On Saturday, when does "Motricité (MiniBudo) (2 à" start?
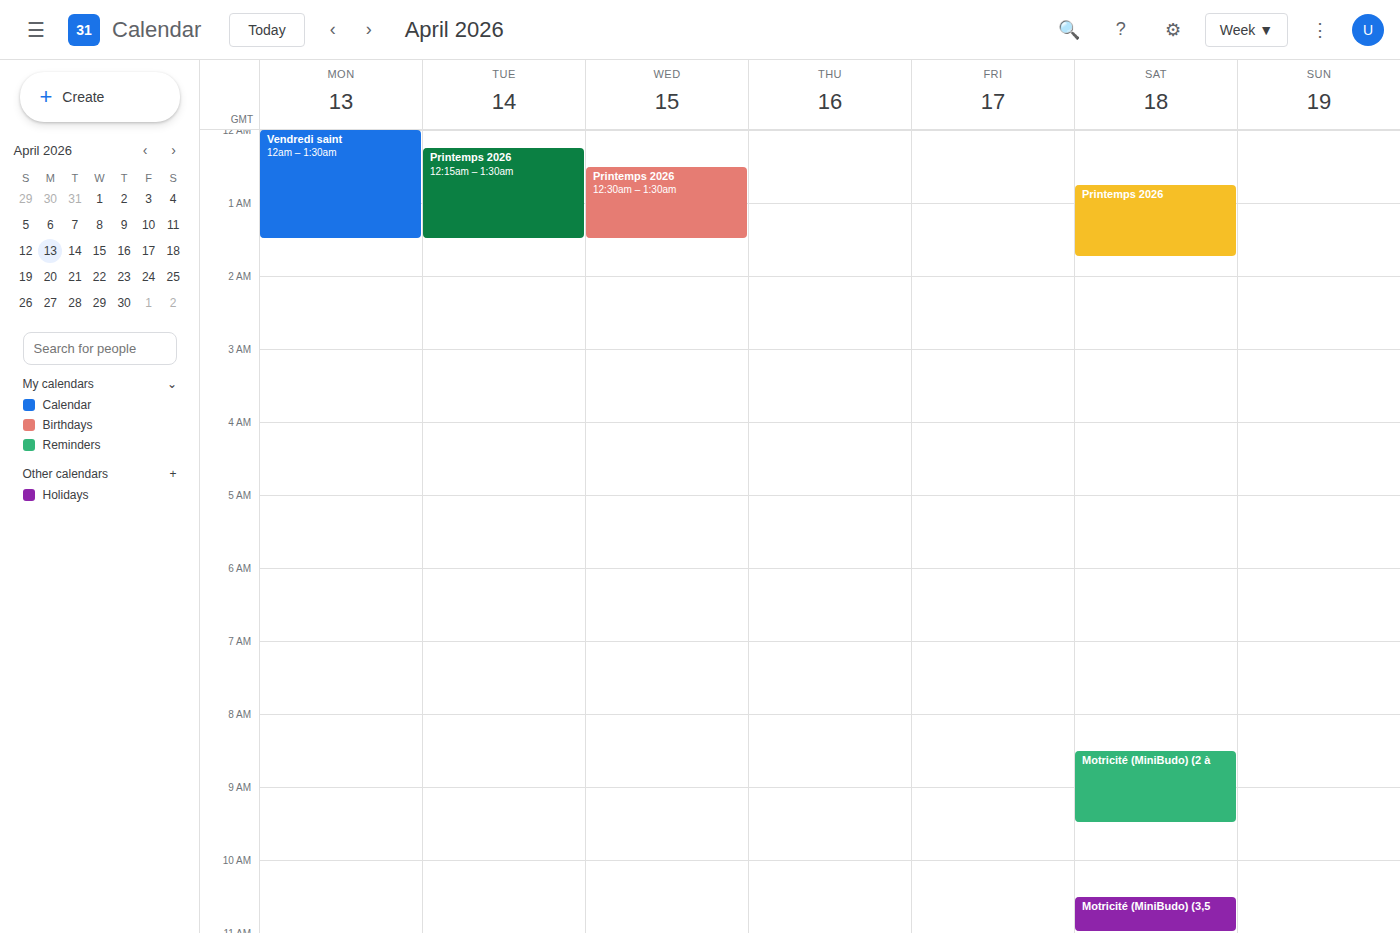
8:30 AM